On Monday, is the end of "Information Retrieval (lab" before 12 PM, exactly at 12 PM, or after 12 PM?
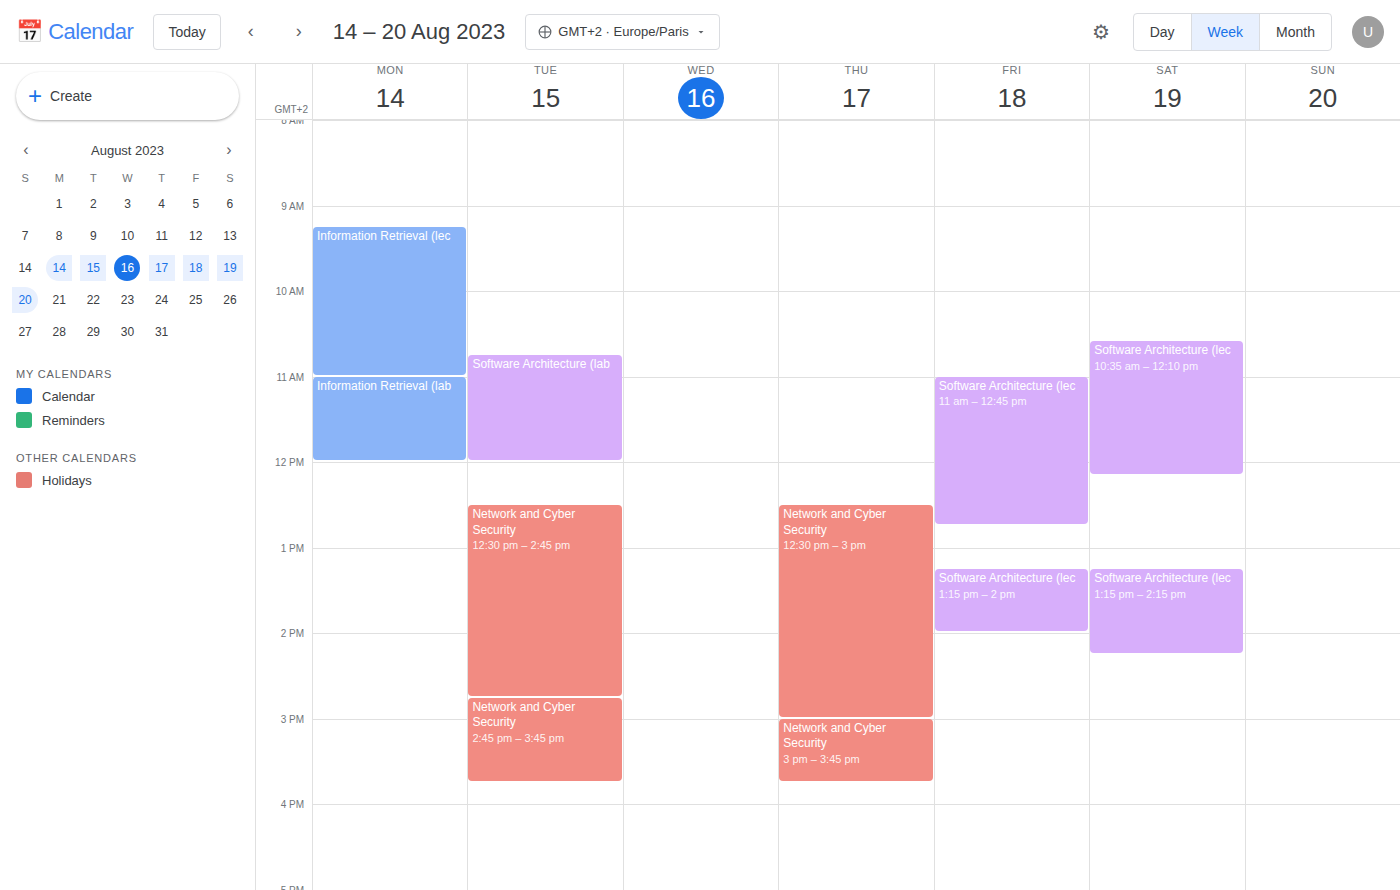
12:00 PM -- exactly at 12 PM, on the 12 PM line.